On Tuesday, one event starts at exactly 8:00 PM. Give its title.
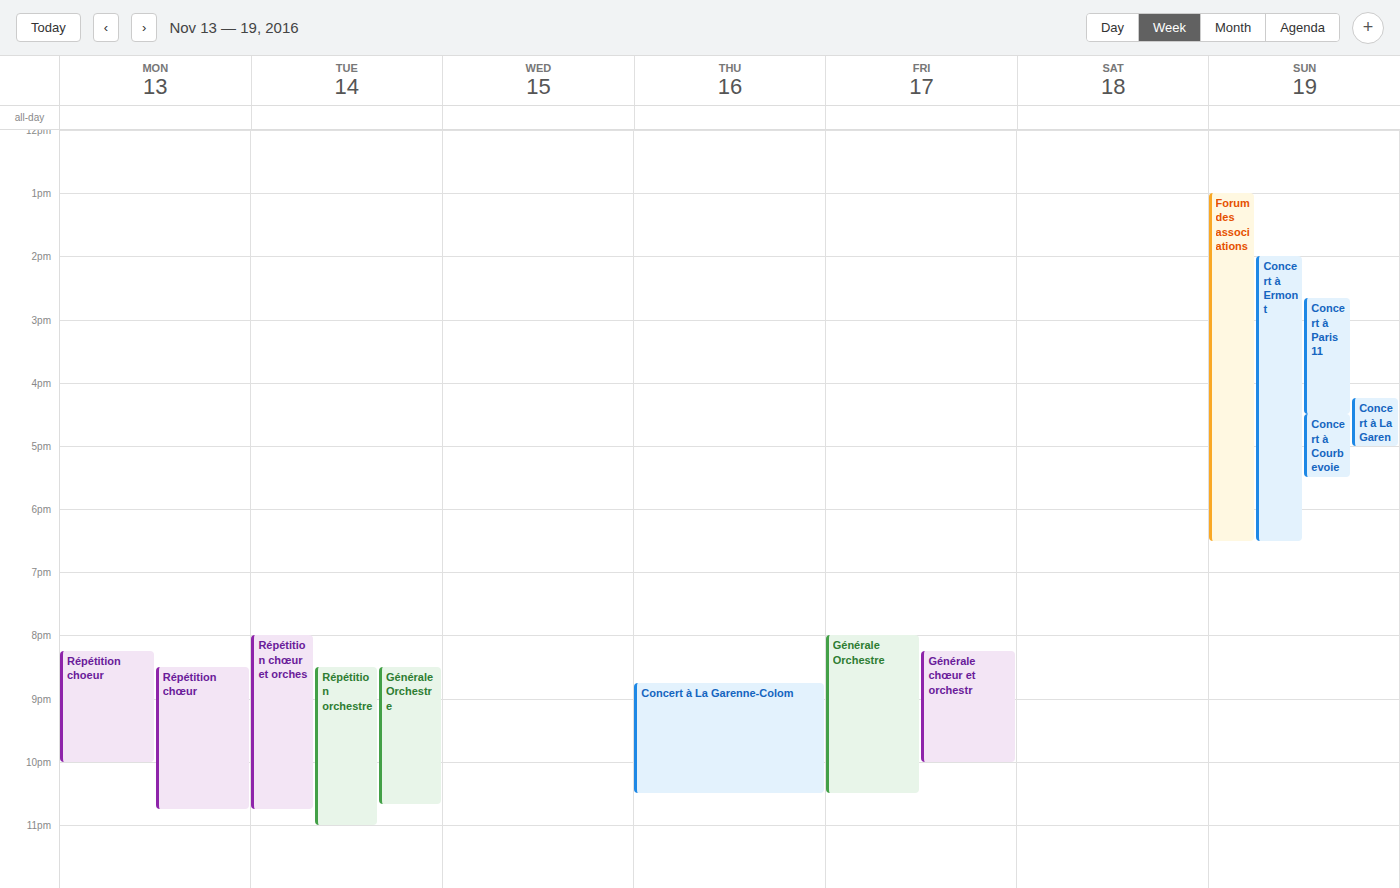
"Répétition chœur et orches"